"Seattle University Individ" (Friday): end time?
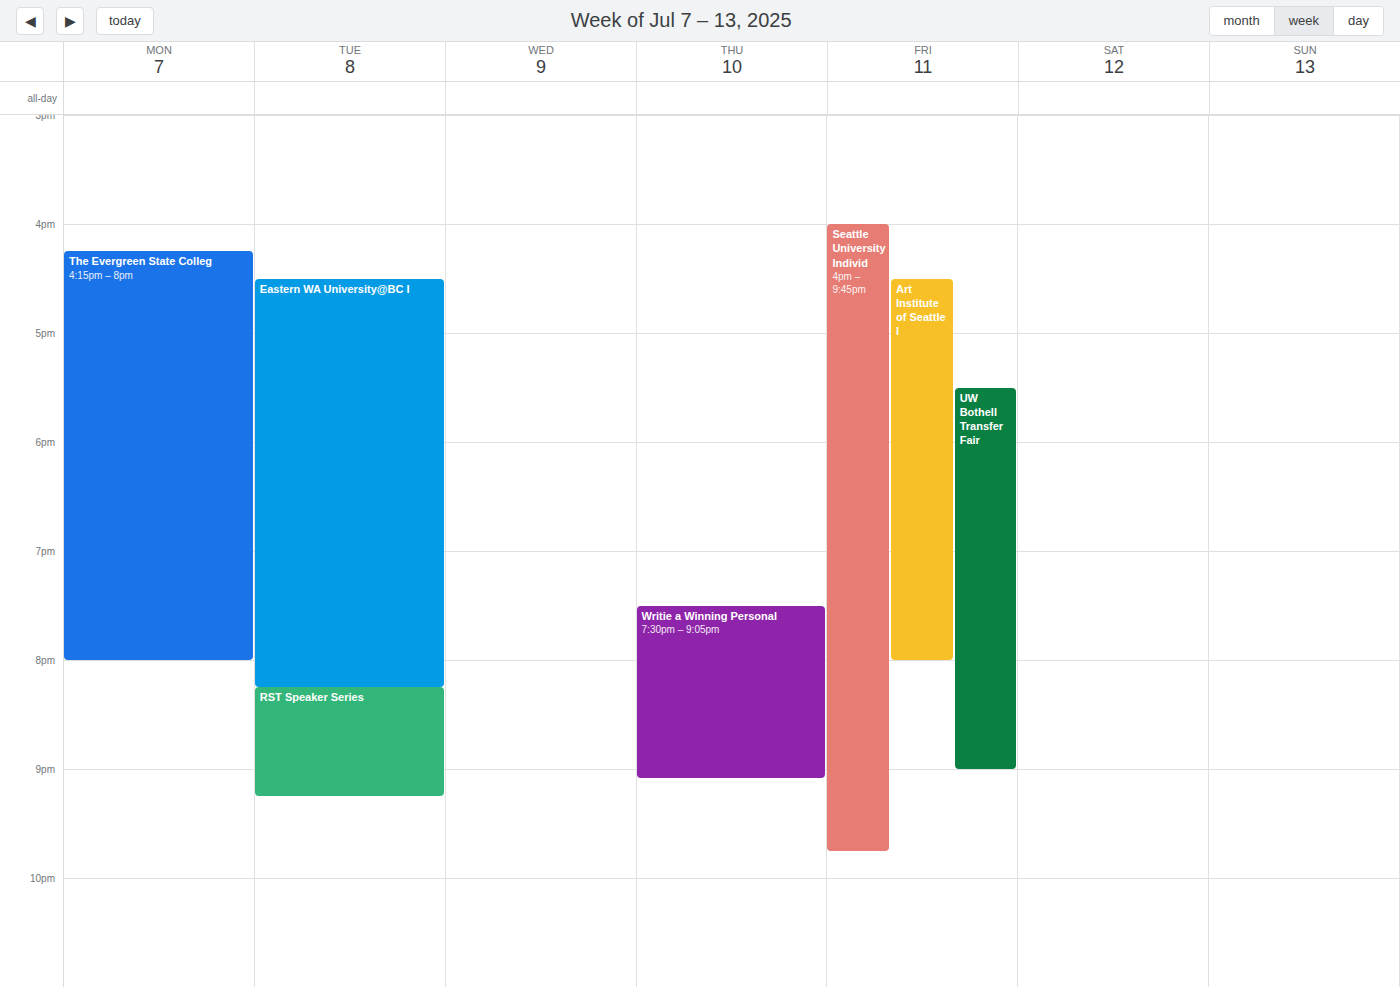
9:45 PM